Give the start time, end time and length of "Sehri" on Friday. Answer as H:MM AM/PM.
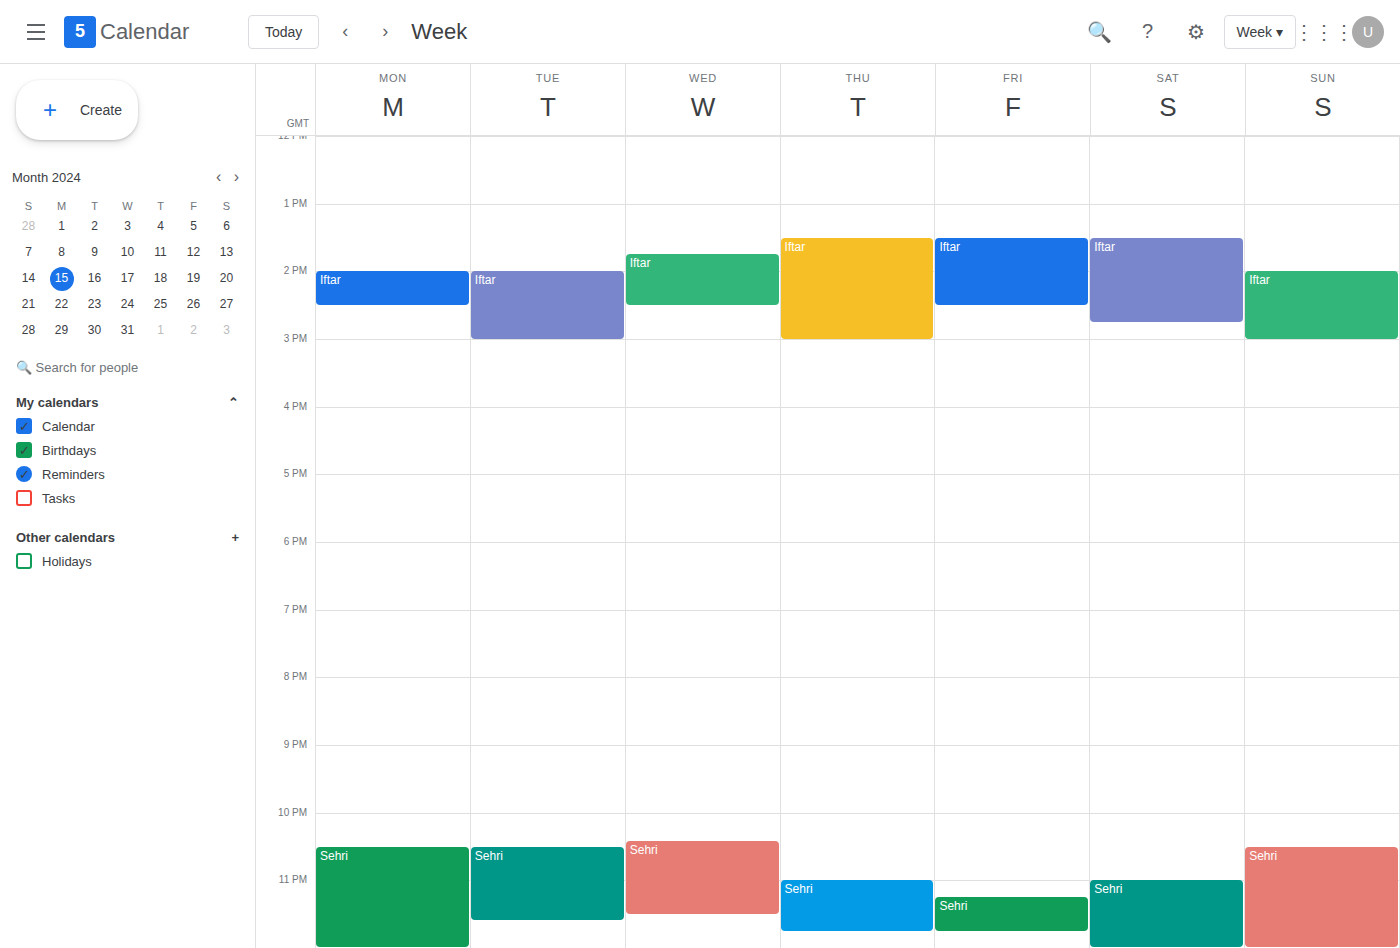
11:15 PM to 11:45 PM, 30 minutes